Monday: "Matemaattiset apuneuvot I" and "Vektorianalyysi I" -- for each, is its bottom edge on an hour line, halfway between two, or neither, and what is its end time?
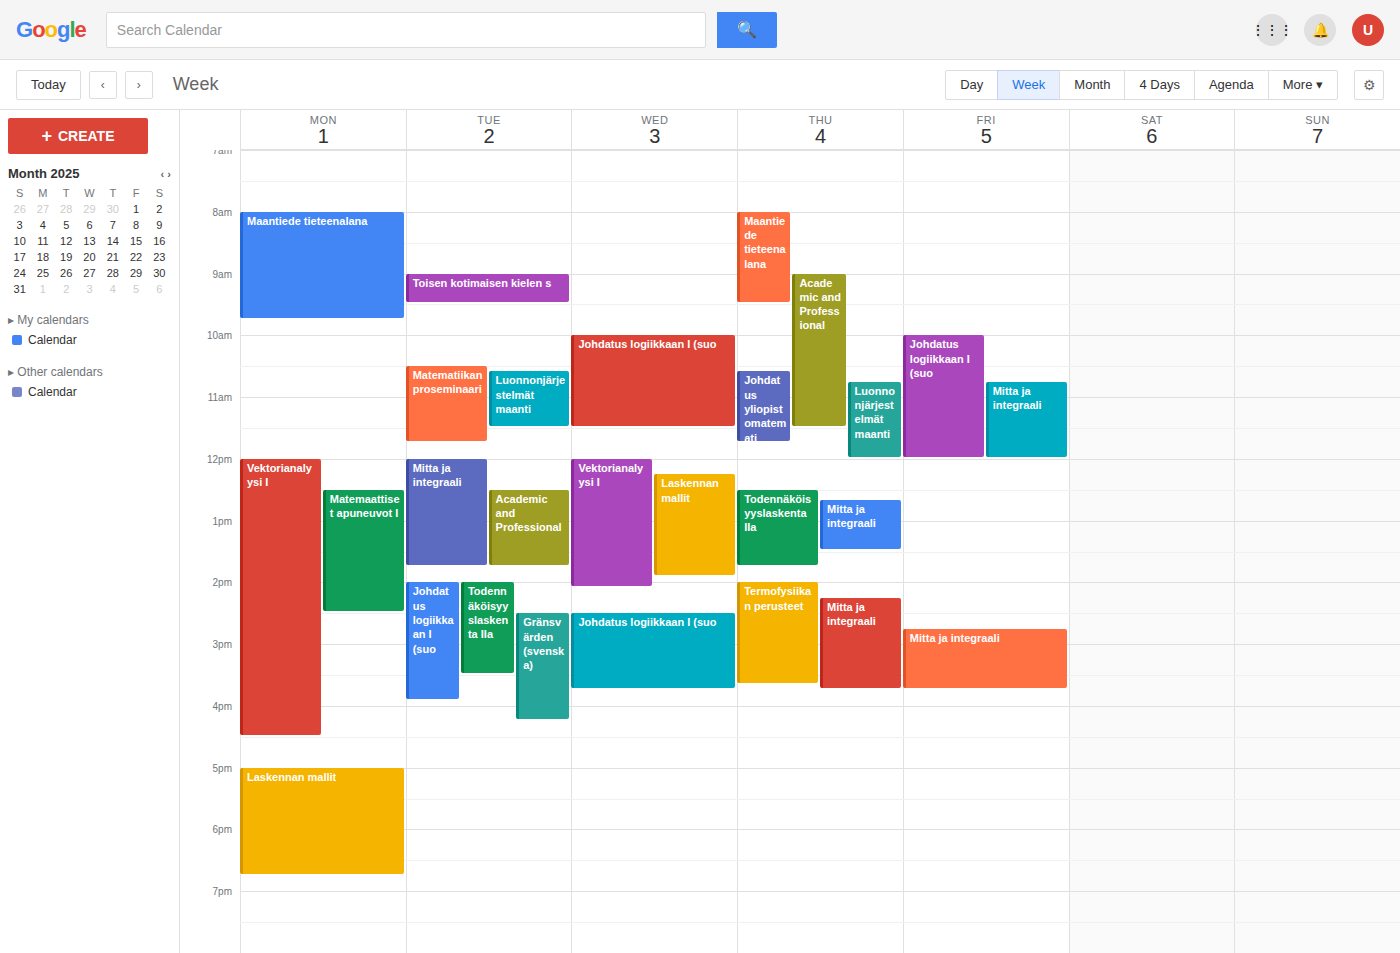
"Matemaattiset apuneuvot I": 2:30 PM, halfway between the 2 PM and 3 PM lines. "Vektorianalyysi I": 4:30 PM, halfway between the 4 PM and 5 PM lines.